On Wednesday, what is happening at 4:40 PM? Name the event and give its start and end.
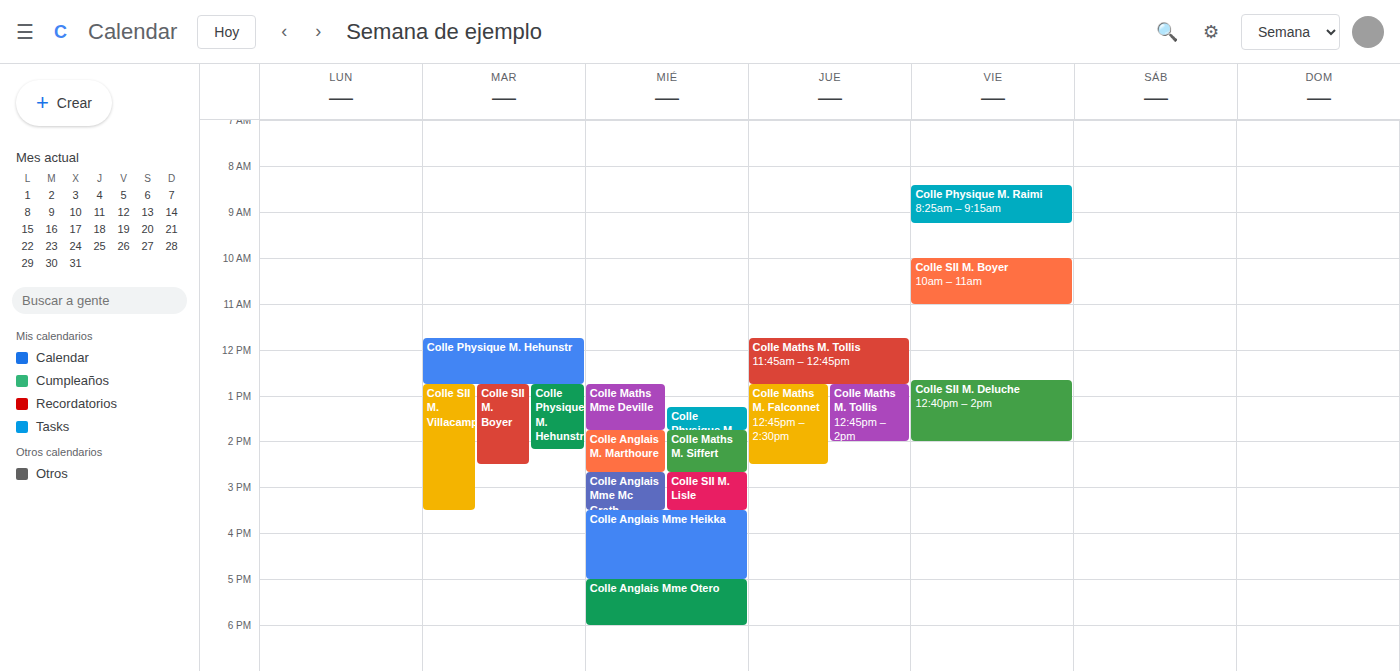
"Colle Anglais Mme Heikka", 3:30 PM to 5:00 PM